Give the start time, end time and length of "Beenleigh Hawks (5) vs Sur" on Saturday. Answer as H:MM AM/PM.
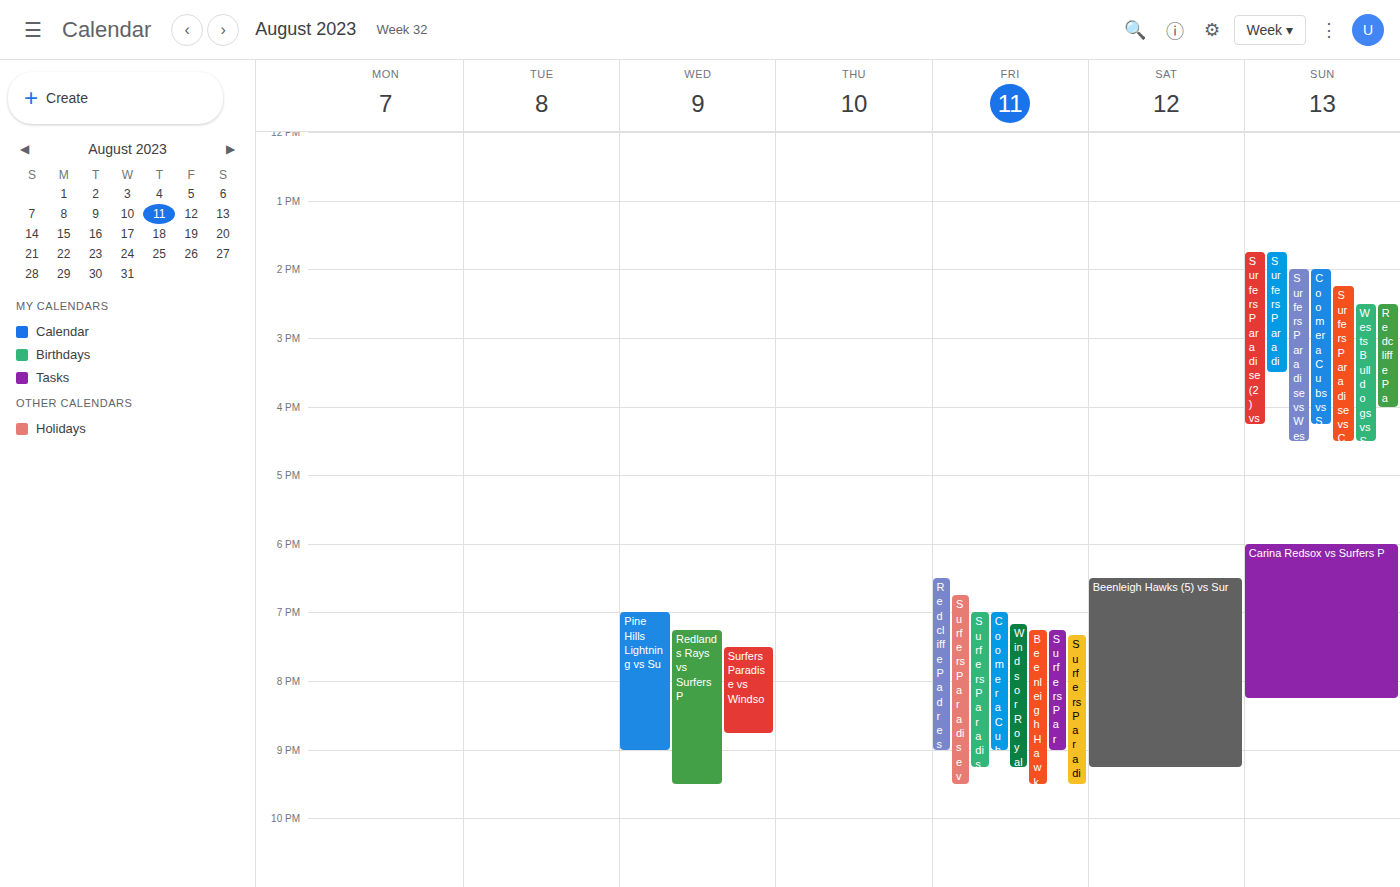
6:30 PM to 9:15 PM, 2 hours 45 minutes